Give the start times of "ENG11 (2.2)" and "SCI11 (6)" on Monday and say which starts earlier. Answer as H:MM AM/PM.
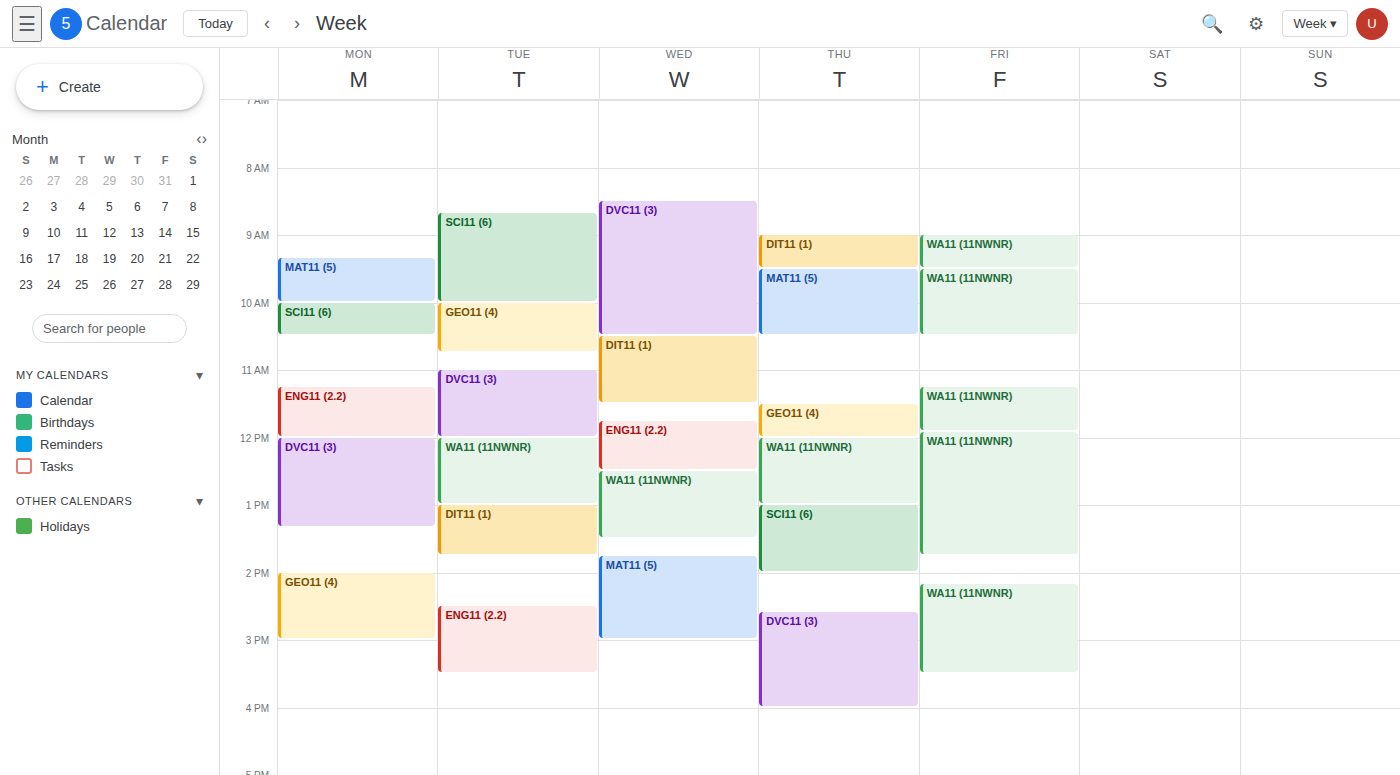
"SCI11 (6)" 10:00 AM; "ENG11 (2.2)" 11:15 AM.